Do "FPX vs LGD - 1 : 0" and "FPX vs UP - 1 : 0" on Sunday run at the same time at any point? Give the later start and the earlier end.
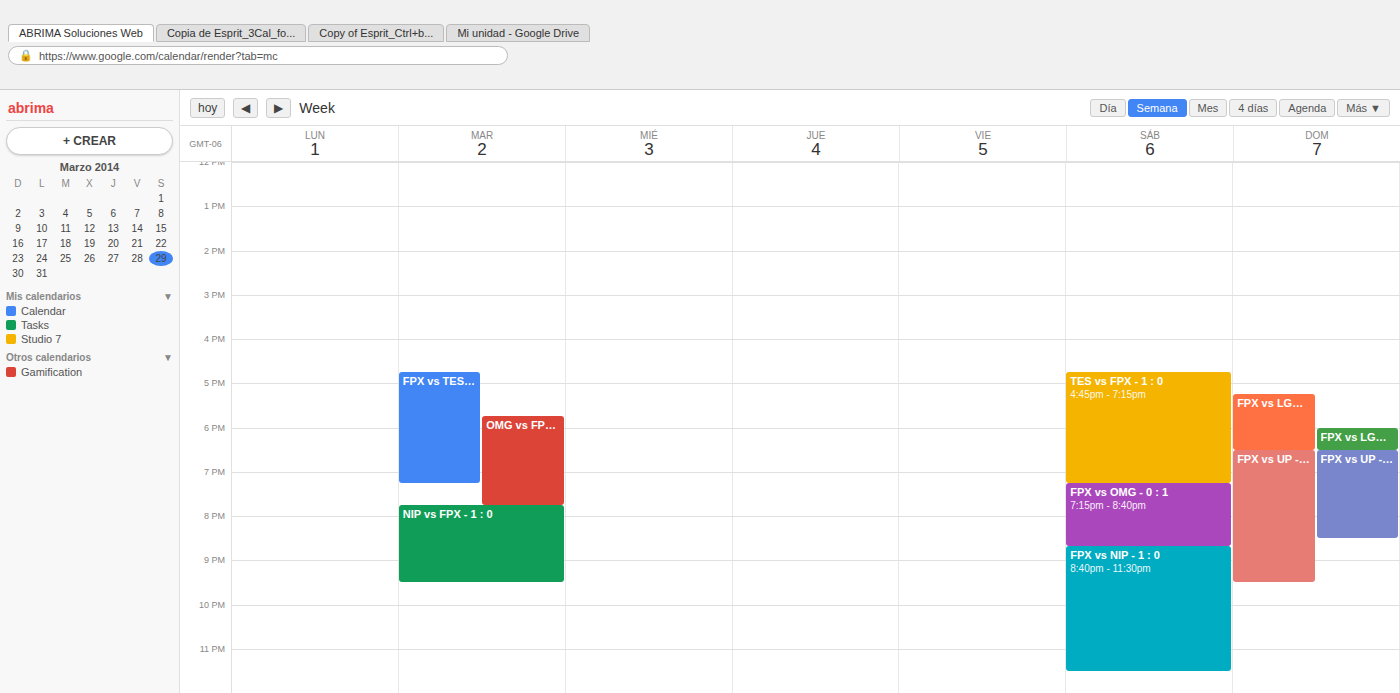
"FPX vs LGD - 1 : 0" ends at 6:30 PM, exactly when "FPX vs UP - 1 : 0" starts -- they touch but do not overlap.